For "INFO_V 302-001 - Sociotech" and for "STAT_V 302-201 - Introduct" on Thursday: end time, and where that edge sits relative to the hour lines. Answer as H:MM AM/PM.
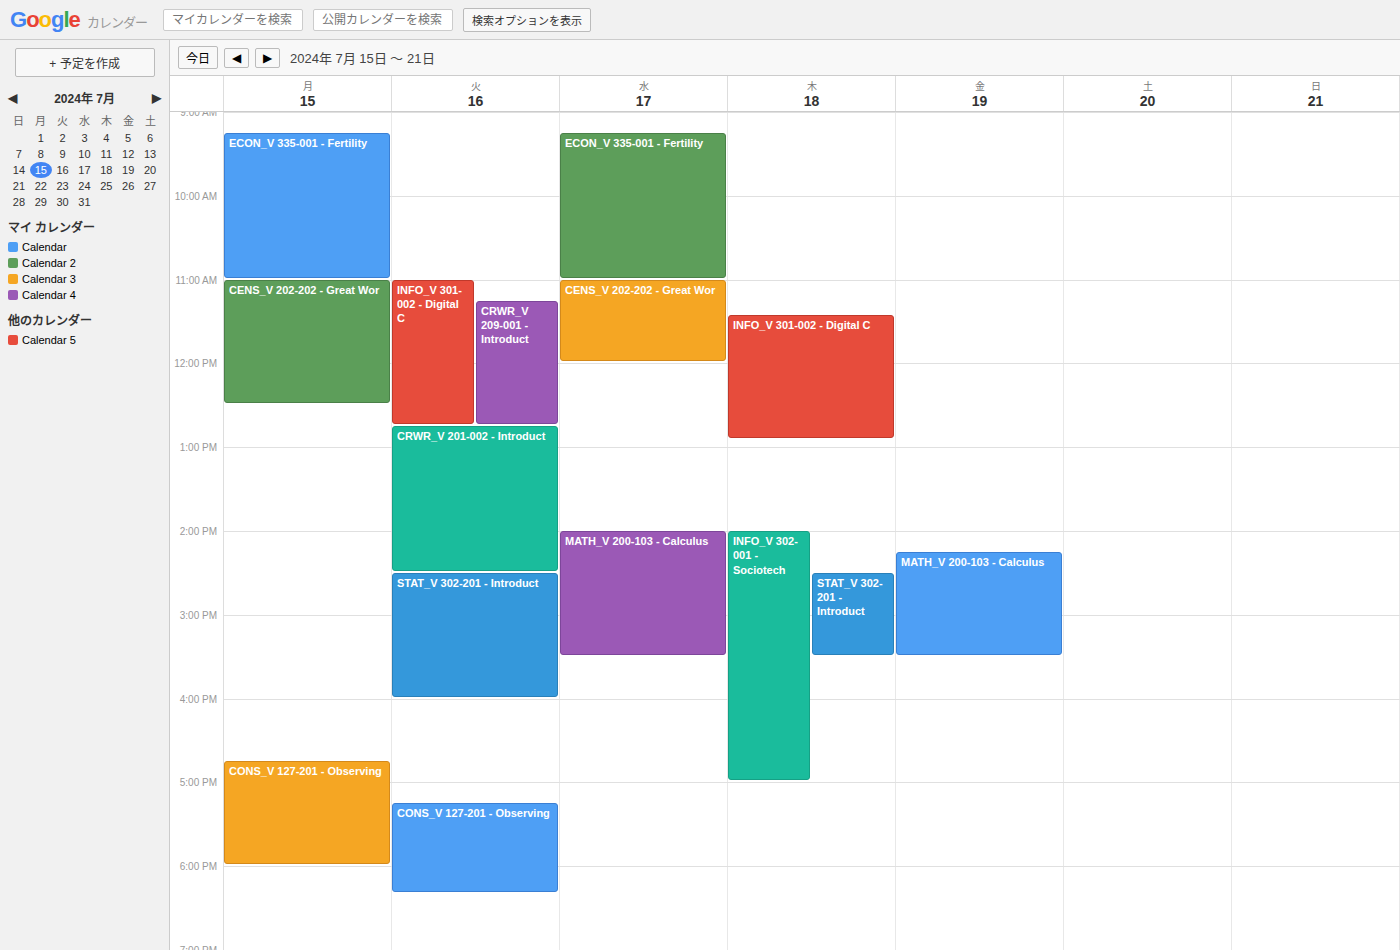
"INFO_V 302-001 - Sociotech": 5:00 PM, exactly on the 5 PM line. "STAT_V 302-201 - Introduct": 3:30 PM, halfway between the 3 PM and 4 PM lines.